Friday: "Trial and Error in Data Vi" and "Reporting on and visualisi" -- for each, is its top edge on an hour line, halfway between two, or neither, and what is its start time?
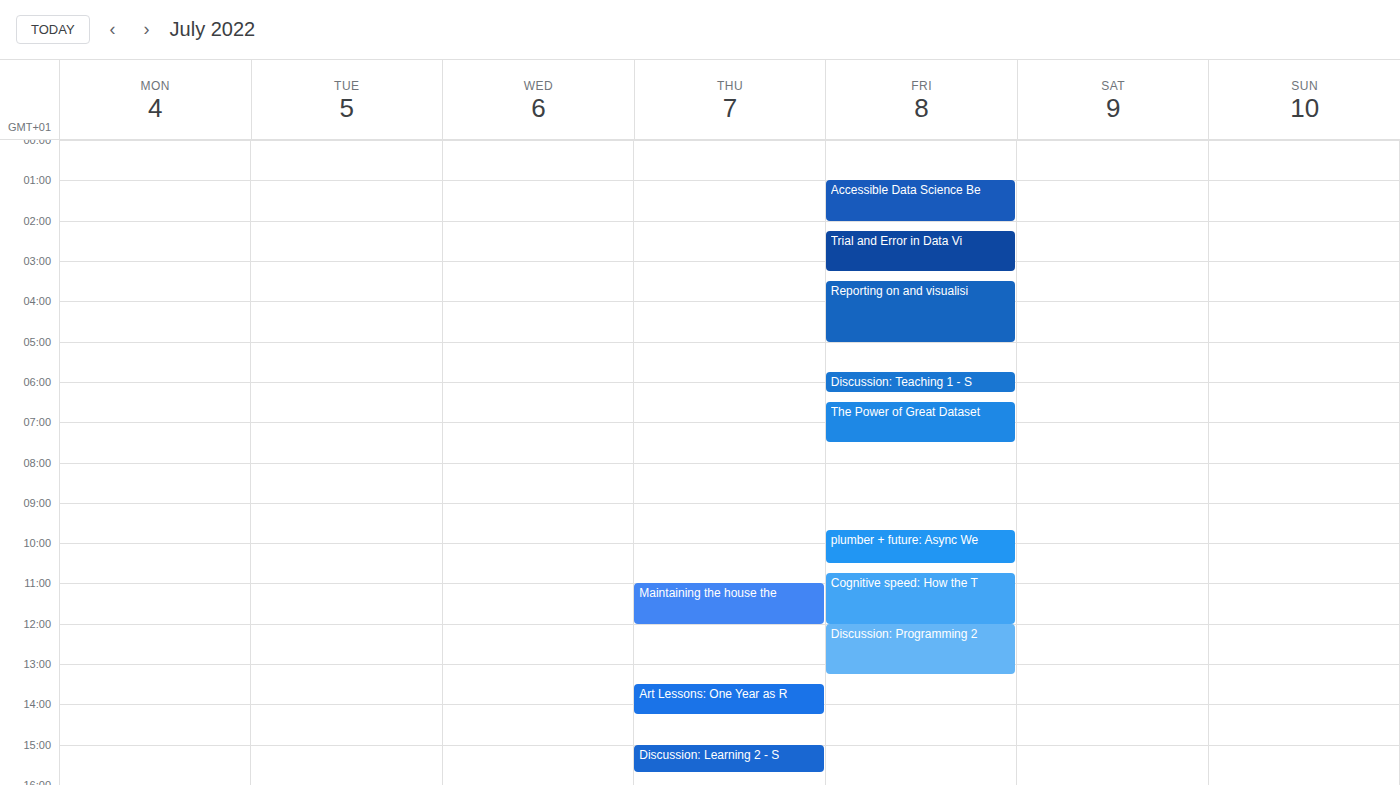
"Trial and Error in Data Vi": 02:15, neither: a quarter of the way from the 02:00 line to the 03:00 line. "Reporting on and visualisi": 03:30, halfway between the 03:00 and 04:00 lines.